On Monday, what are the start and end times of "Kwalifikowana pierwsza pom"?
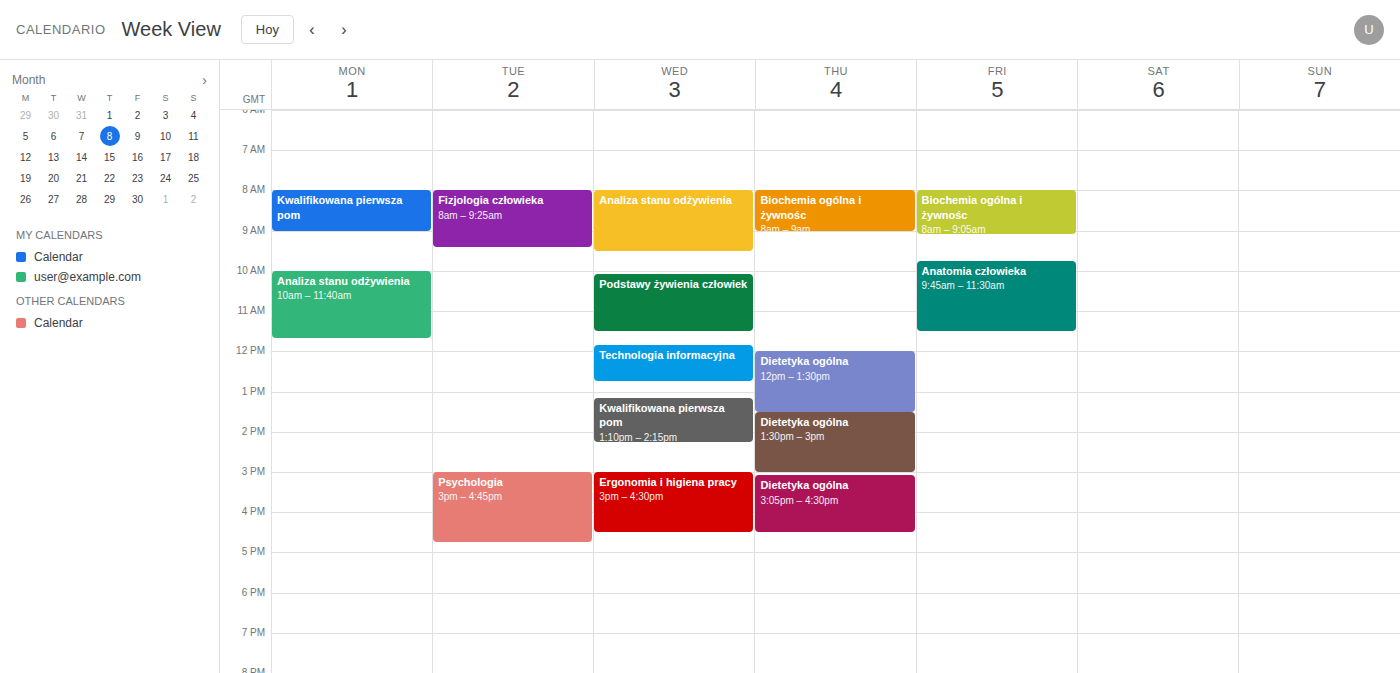
8:00 AM to 9:00 AM